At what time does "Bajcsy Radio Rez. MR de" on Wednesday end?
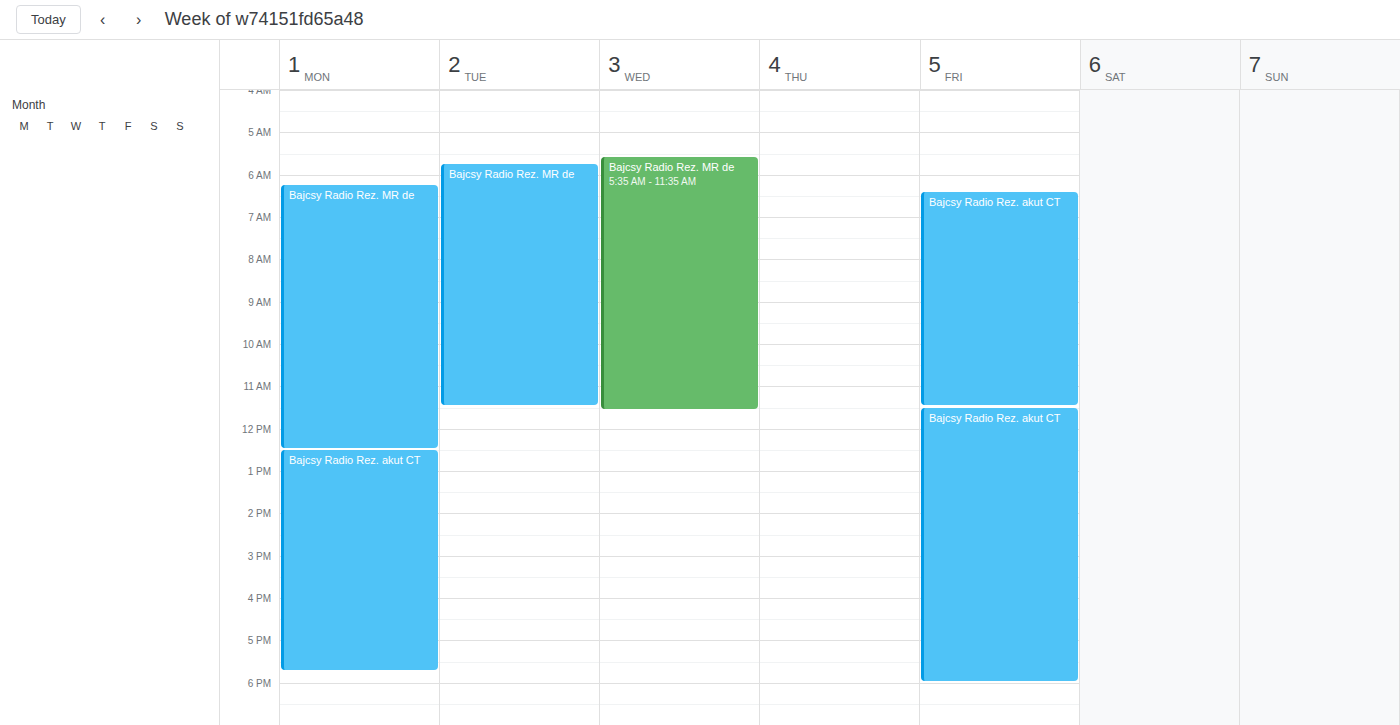
11:35 AM